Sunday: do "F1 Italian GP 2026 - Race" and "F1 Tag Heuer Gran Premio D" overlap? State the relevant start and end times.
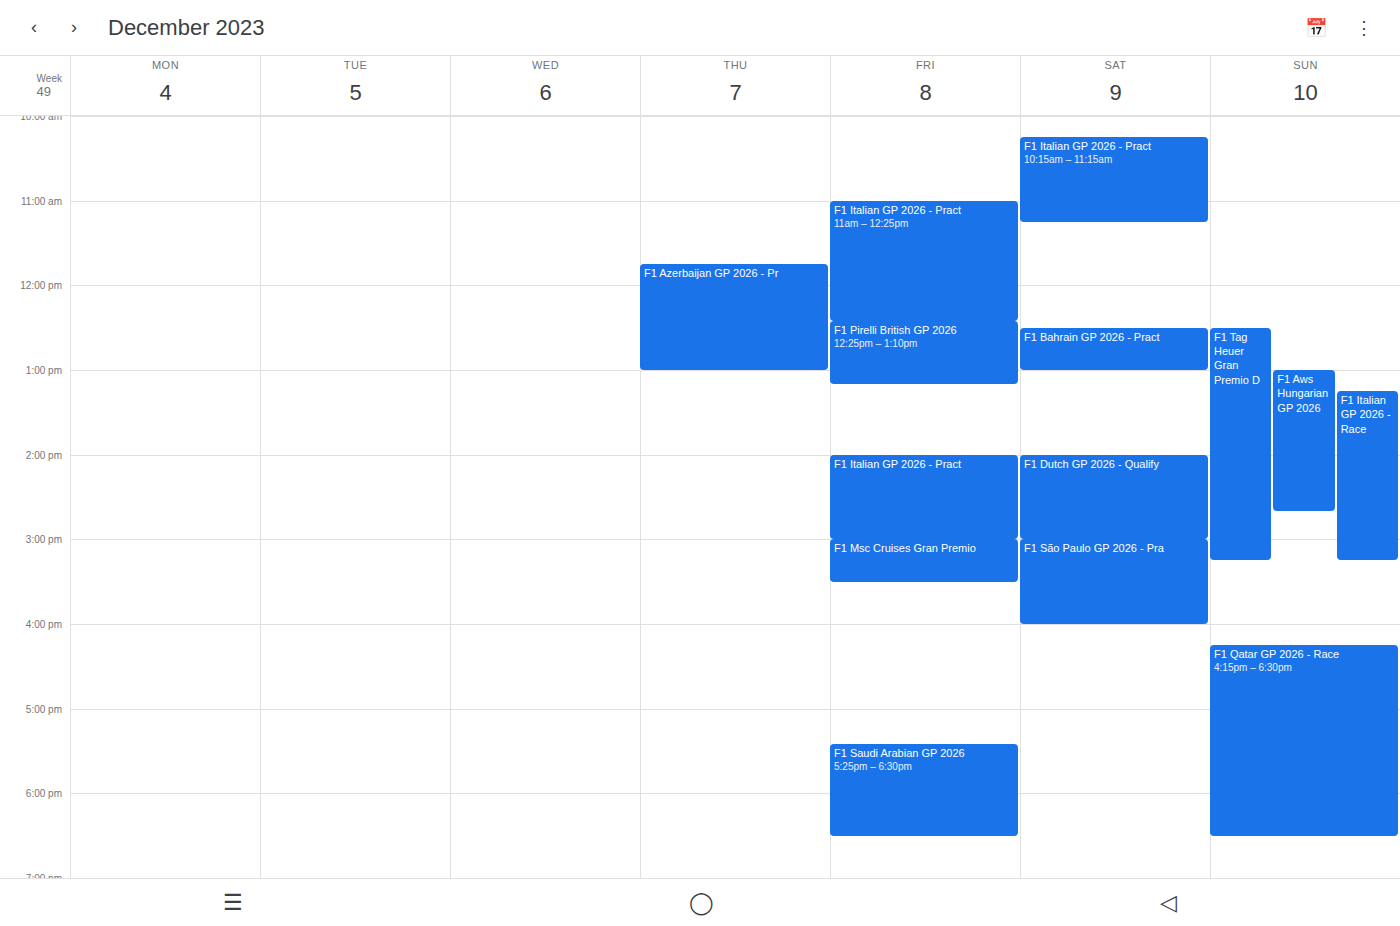
"F1 Italian GP 2026 - Race" runs 13:15 to 15:15, inside "F1 Tag Heuer Gran Premio D" -- they overlap.